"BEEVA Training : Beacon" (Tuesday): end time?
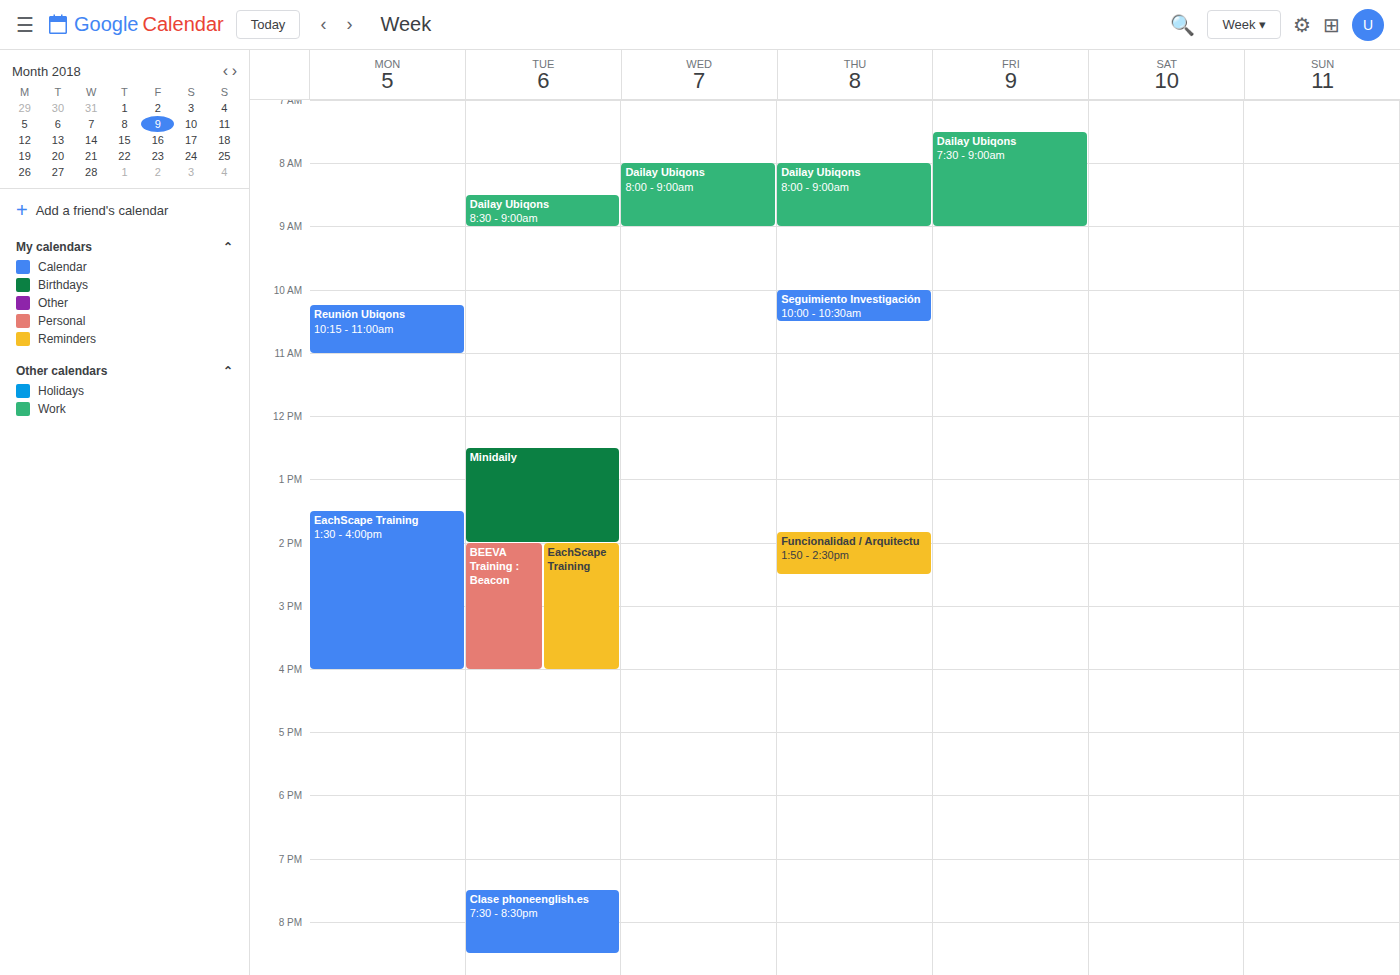
4:00 PM